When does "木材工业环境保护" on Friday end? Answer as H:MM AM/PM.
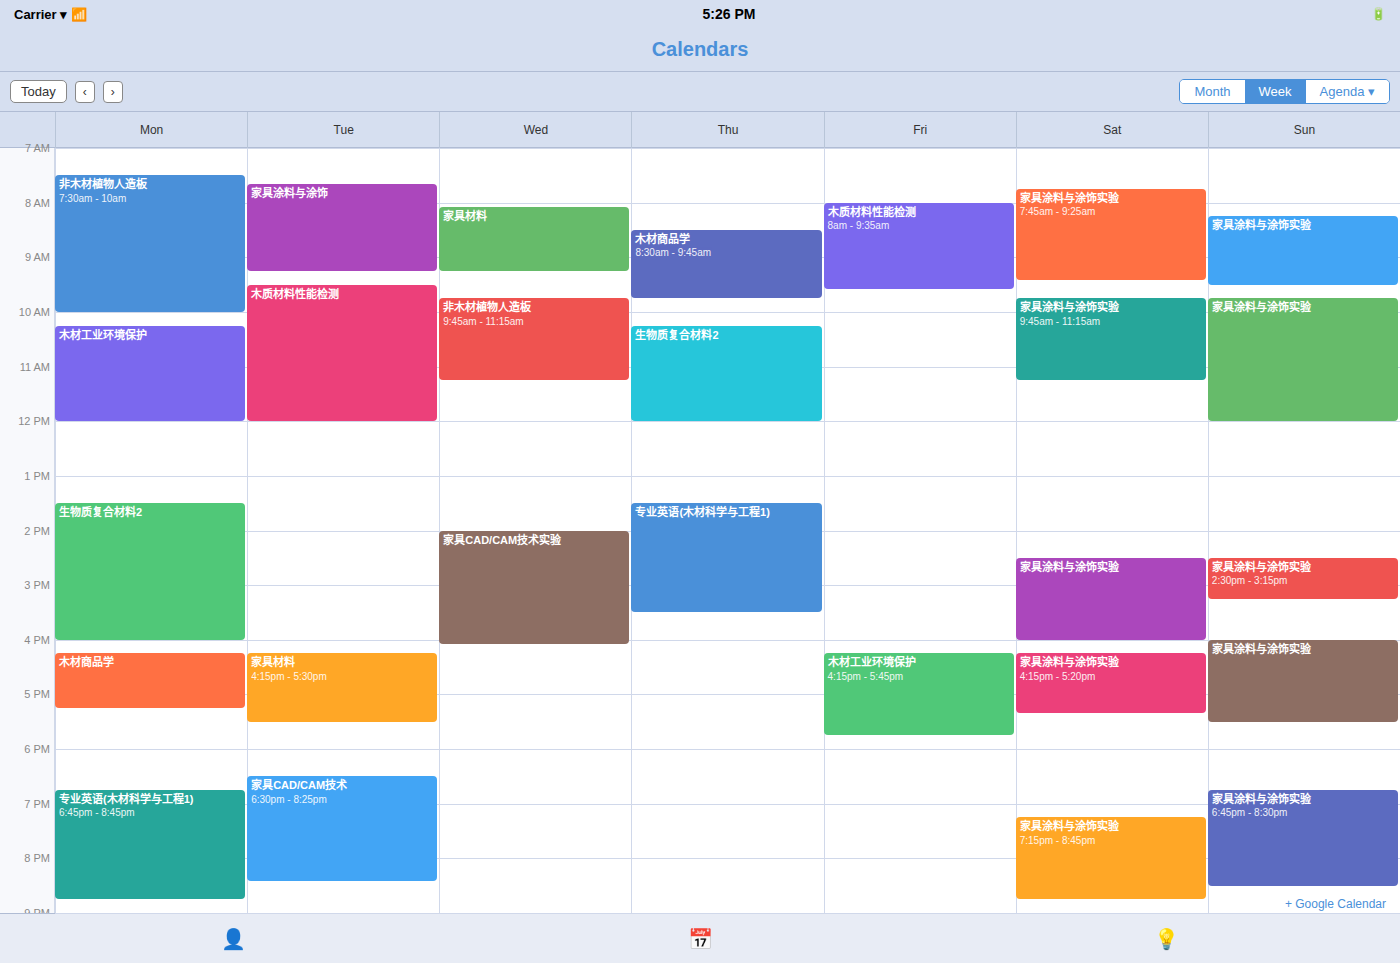
5:45 PM